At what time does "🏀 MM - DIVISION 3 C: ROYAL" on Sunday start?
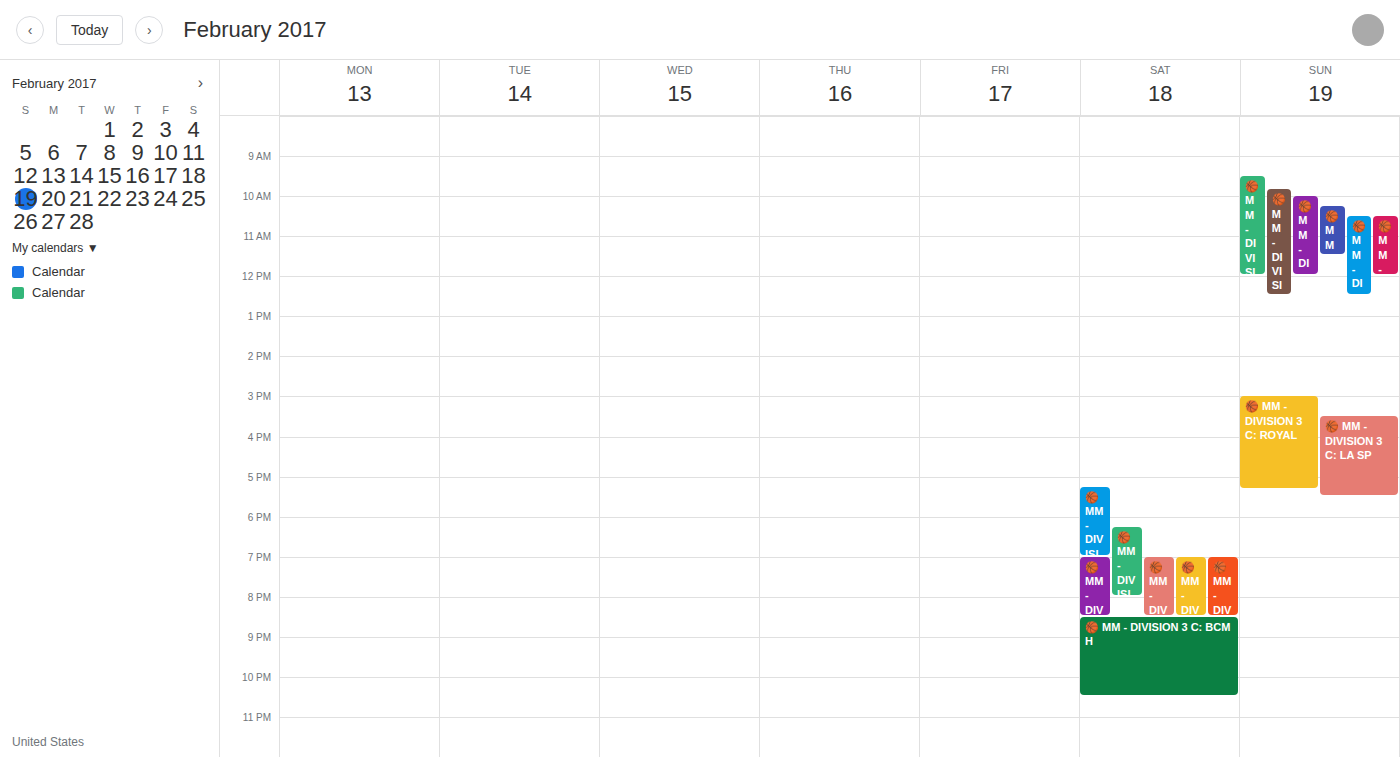
3:00 PM